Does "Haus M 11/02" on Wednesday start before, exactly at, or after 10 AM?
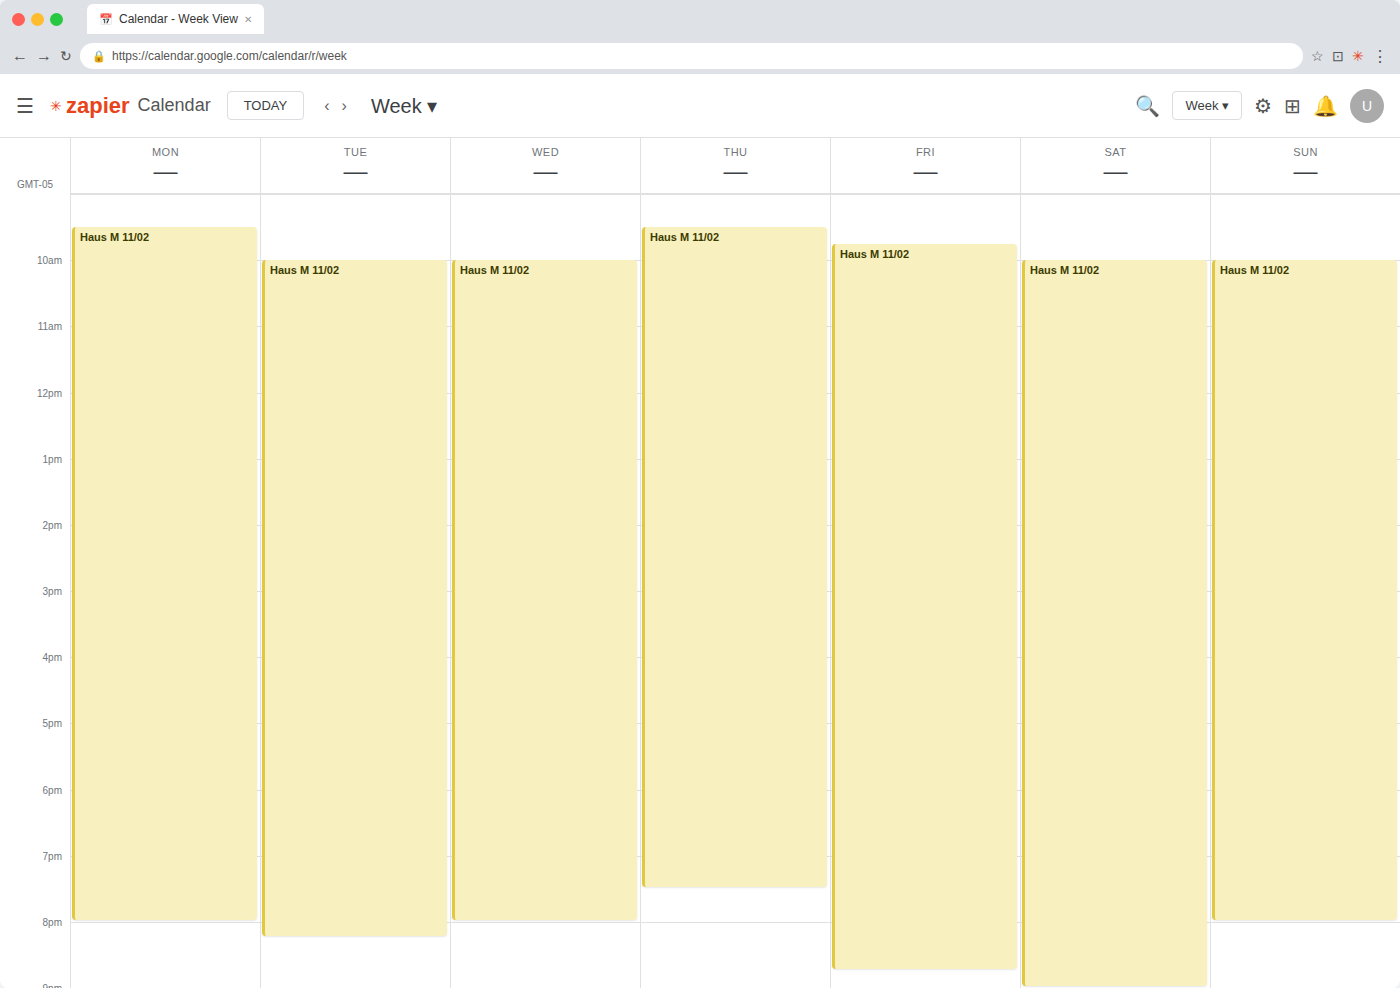
10:00 AM -- exactly at 10 AM, on the 10 AM line.